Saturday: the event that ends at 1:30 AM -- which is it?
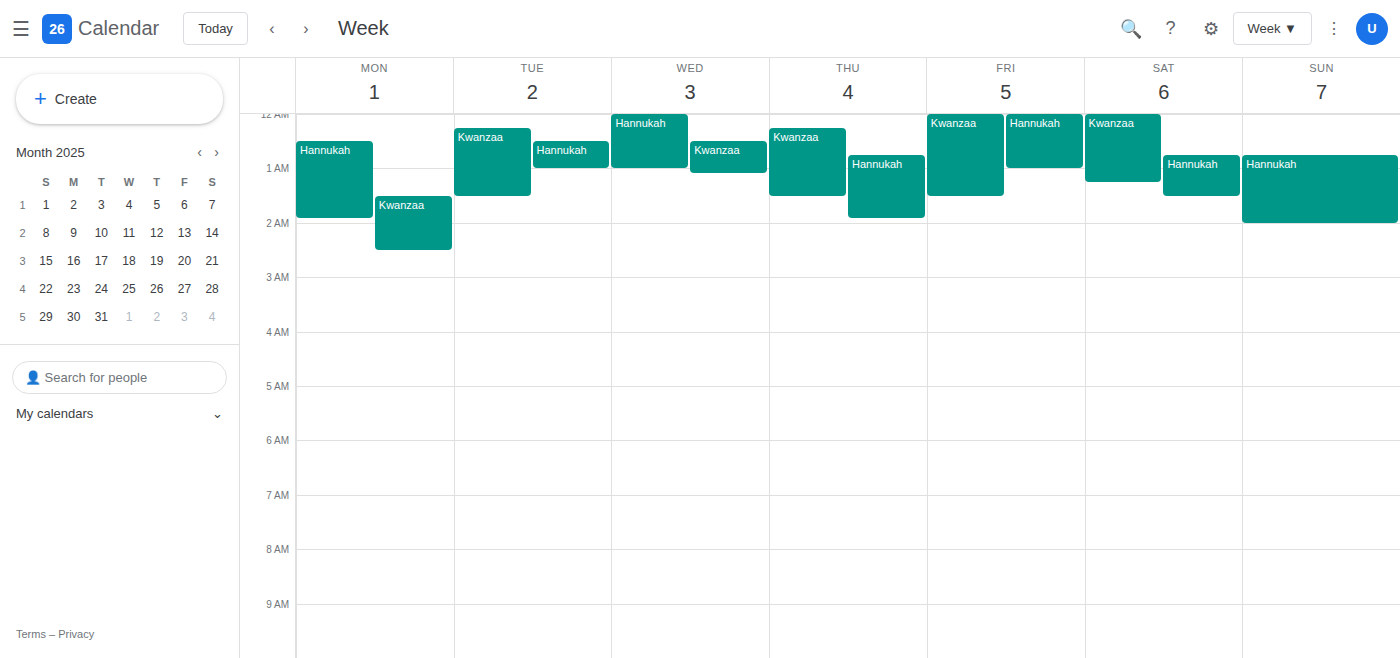
"Hannukah"